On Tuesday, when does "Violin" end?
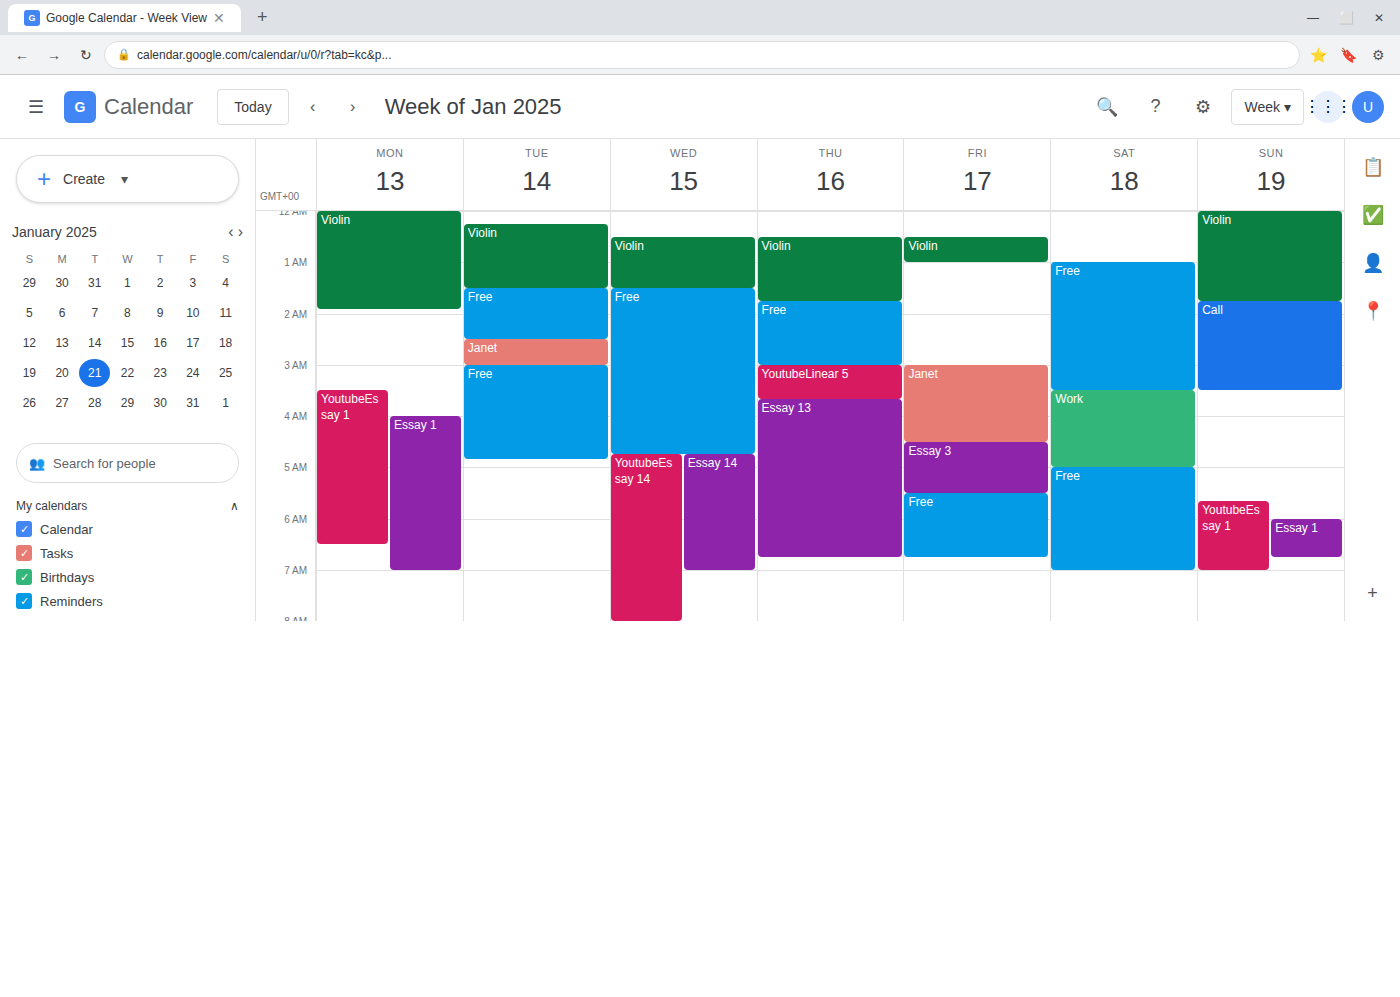
01:30